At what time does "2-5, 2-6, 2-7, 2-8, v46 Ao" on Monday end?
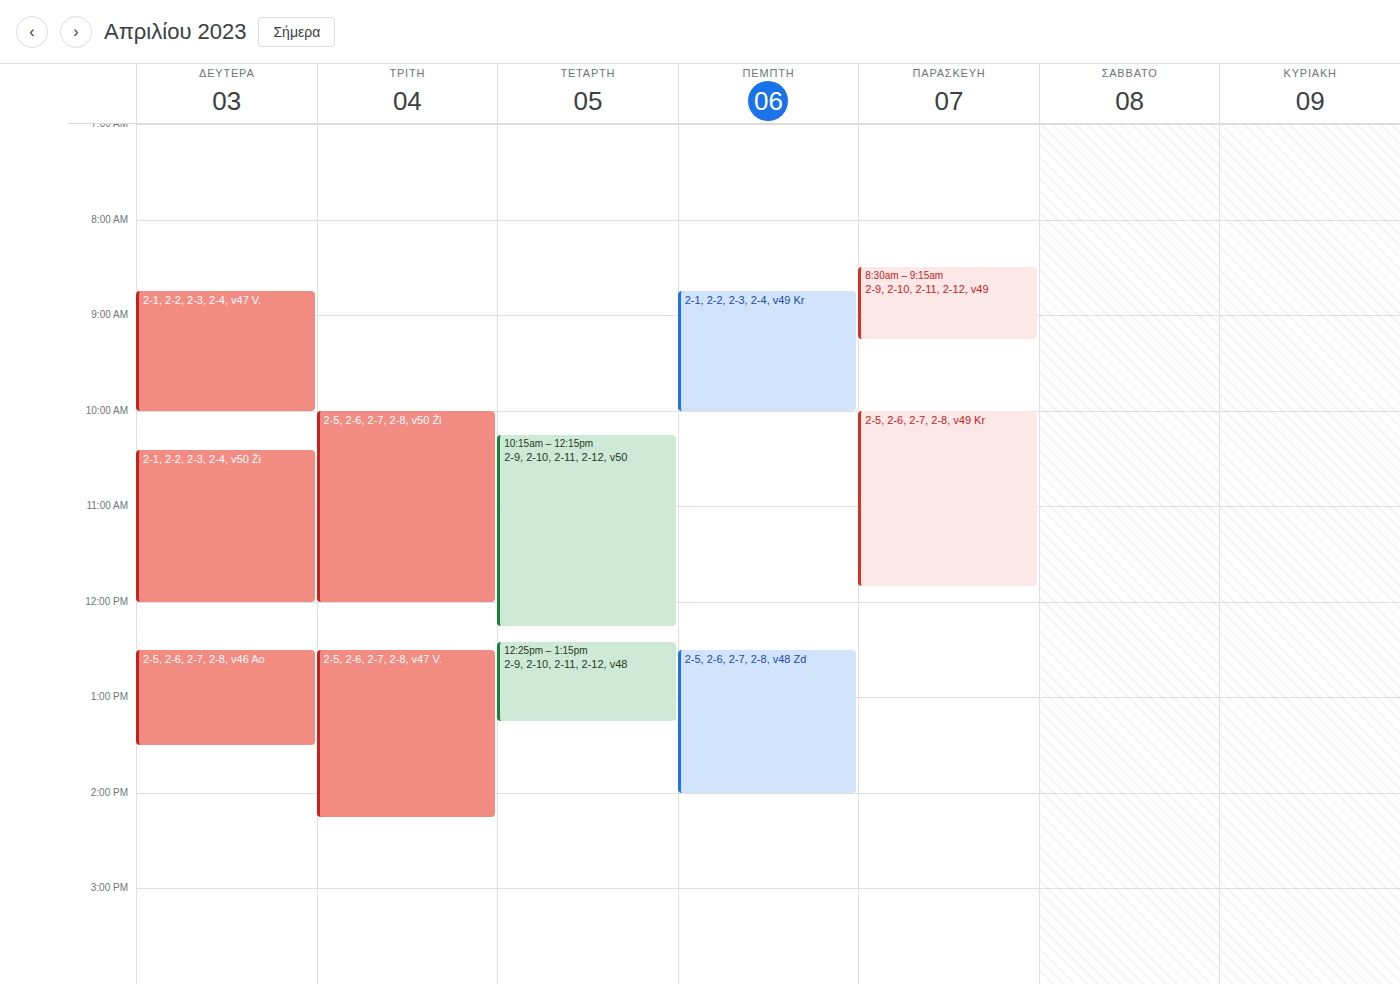
1:30 PM